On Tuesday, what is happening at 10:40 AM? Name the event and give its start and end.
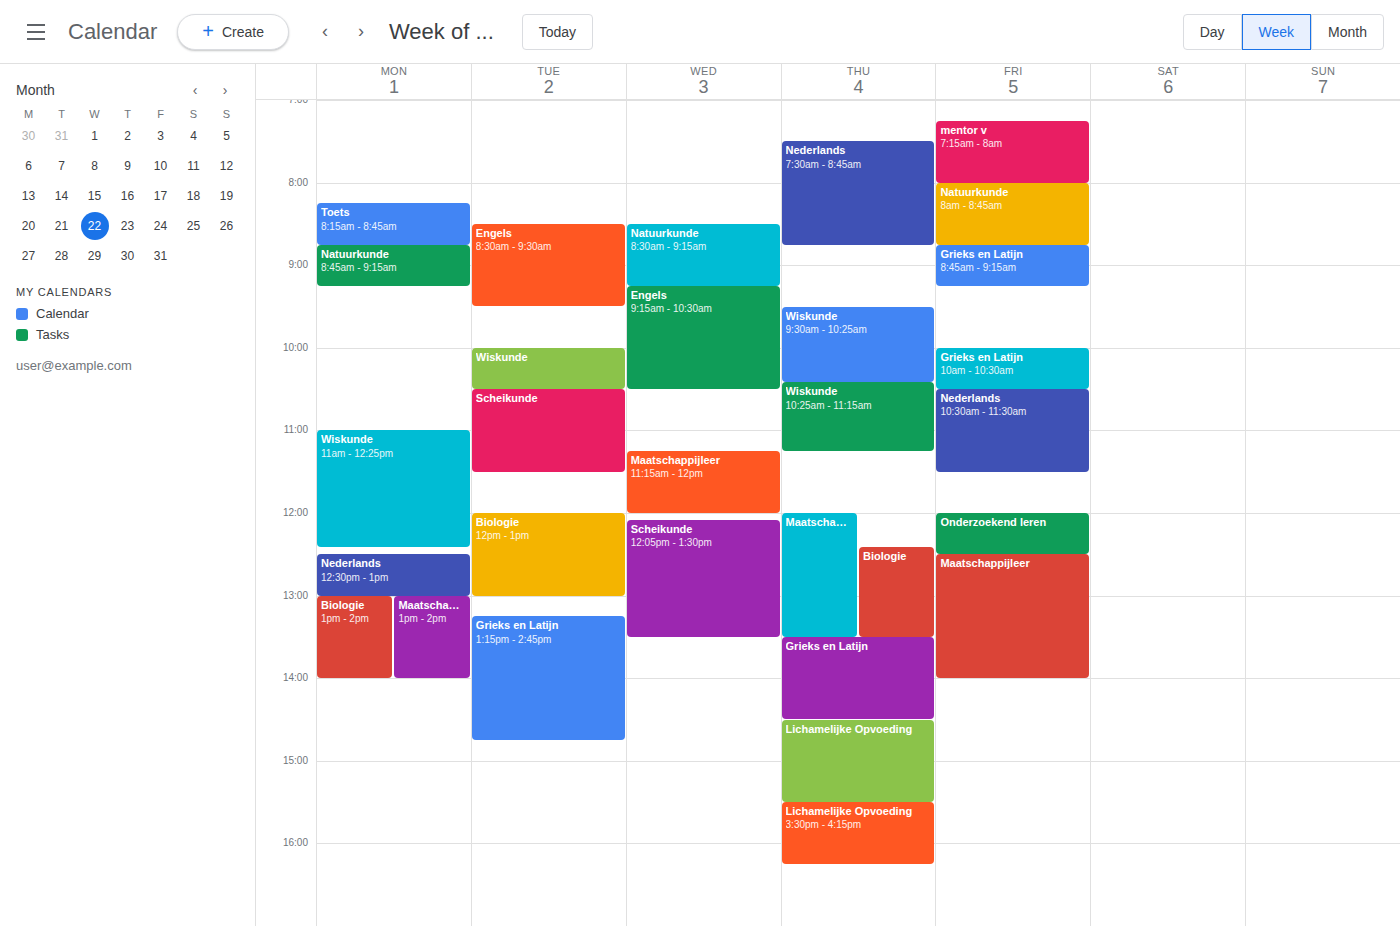
"Scheikunde", 10:30 AM to 11:30 AM